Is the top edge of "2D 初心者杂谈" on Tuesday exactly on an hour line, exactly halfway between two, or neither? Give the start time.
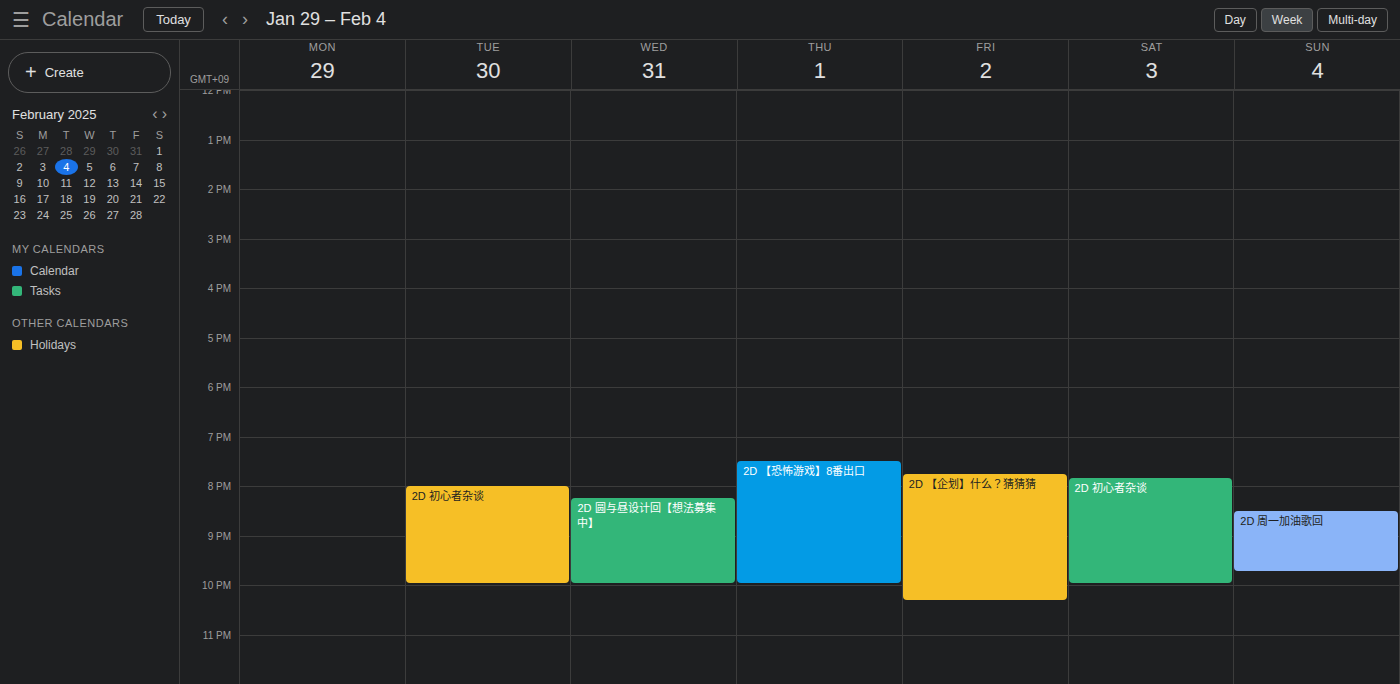
8:00 PM -- exactly on the 8 PM line.